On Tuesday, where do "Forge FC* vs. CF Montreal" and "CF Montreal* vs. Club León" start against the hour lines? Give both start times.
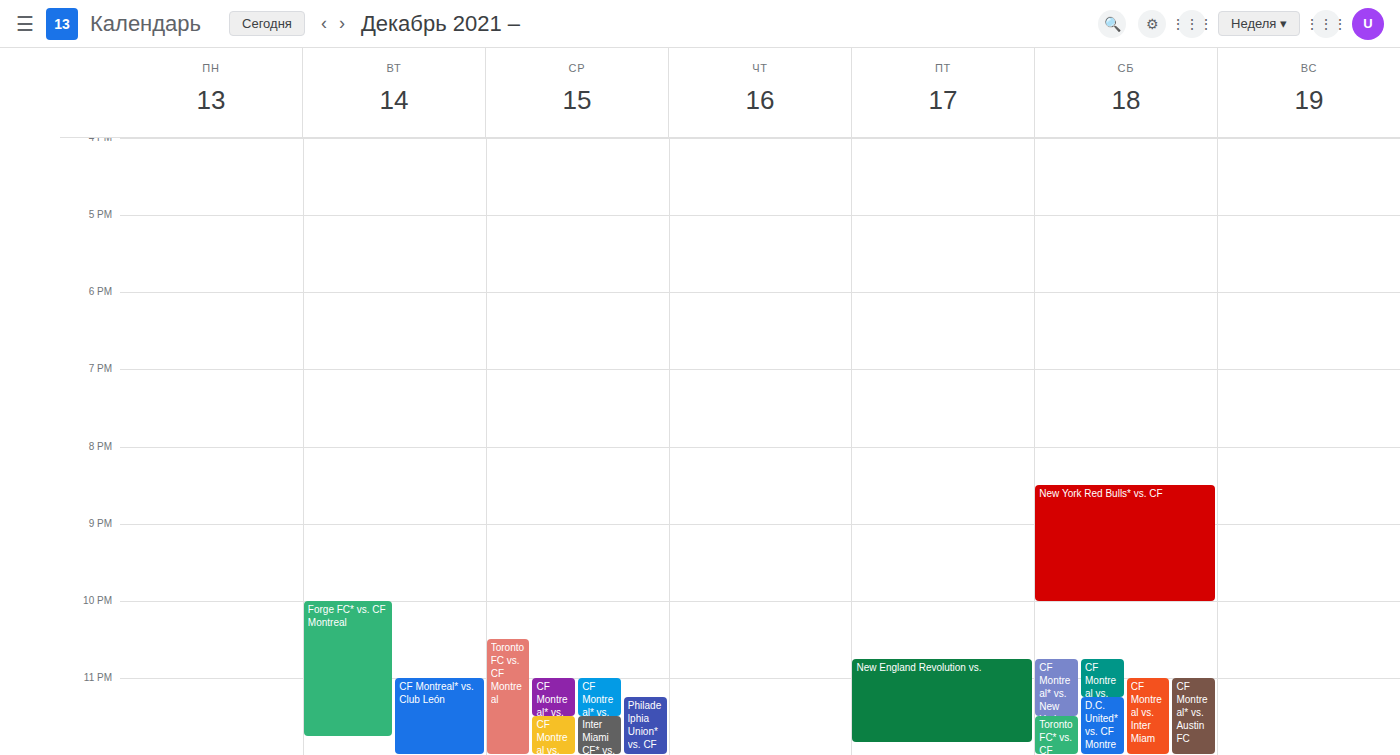
"Forge FC* vs. CF Montreal": 22:00, exactly on the 22:00 line. "CF Montreal* vs. Club León": 23:00, exactly on the 23:00 line.